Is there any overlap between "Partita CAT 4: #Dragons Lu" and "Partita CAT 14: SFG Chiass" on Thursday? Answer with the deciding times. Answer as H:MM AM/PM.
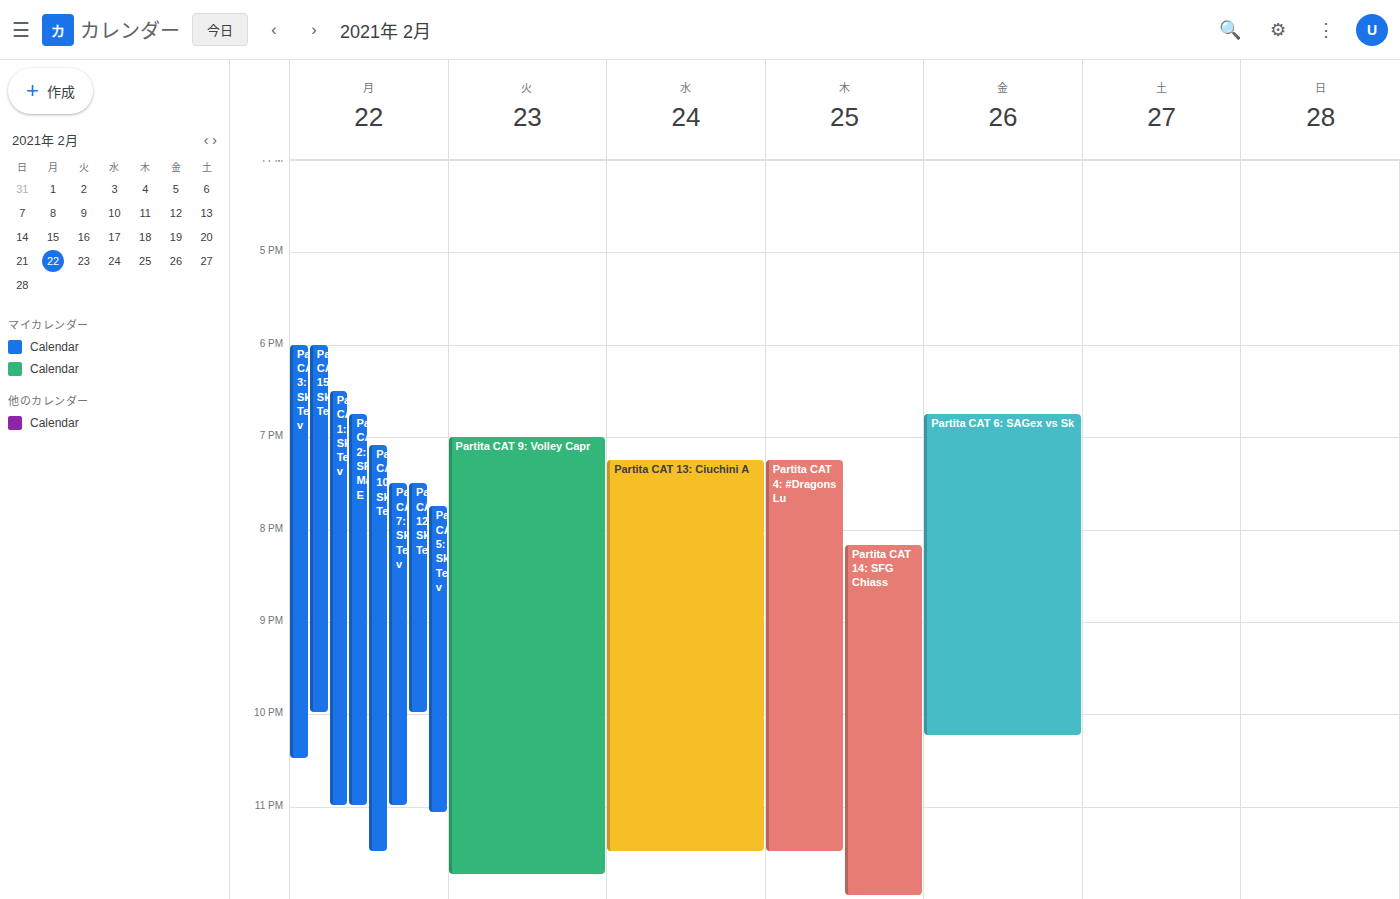
"Partita CAT 14: SFG Chiass" starts at 8:10 PM, before "Partita CAT 4: #Dragons Lu" ends at 11:30 PM -- they overlap.